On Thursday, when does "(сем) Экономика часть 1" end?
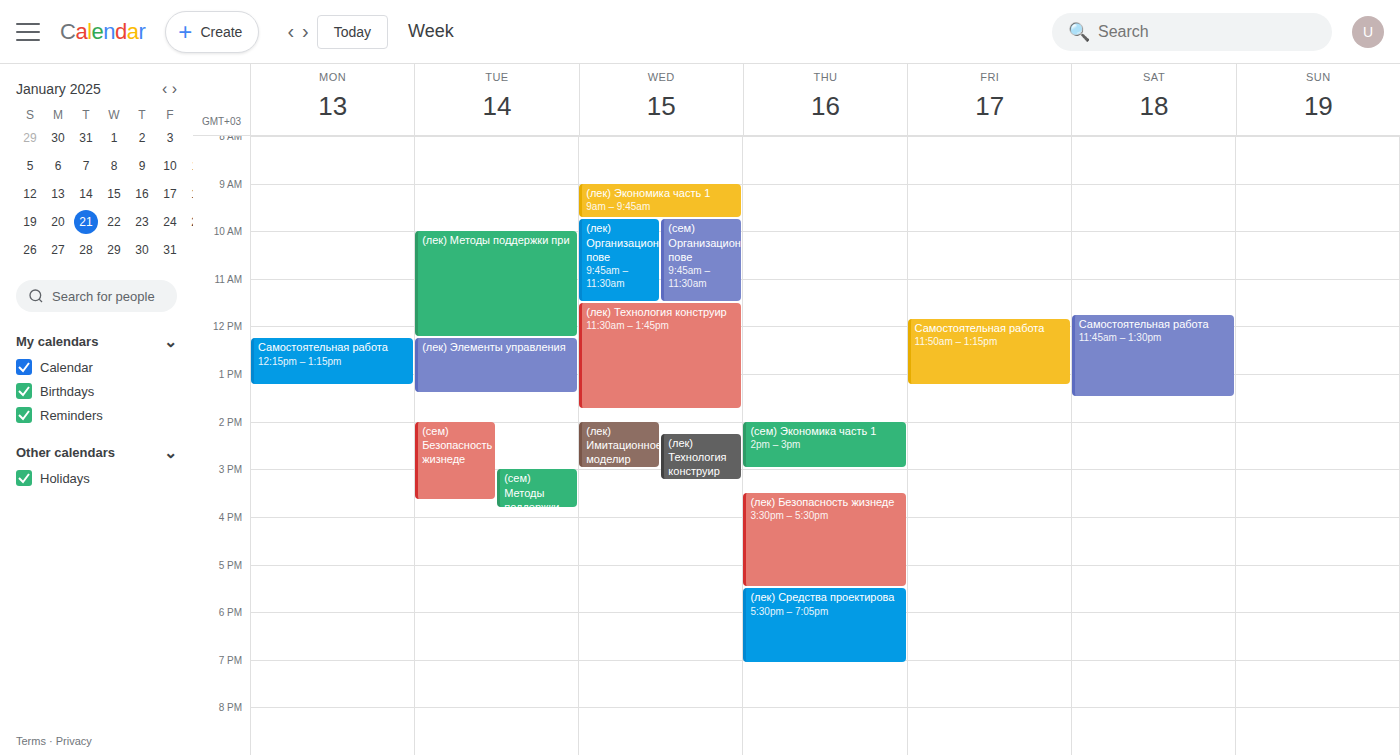
3:00 PM